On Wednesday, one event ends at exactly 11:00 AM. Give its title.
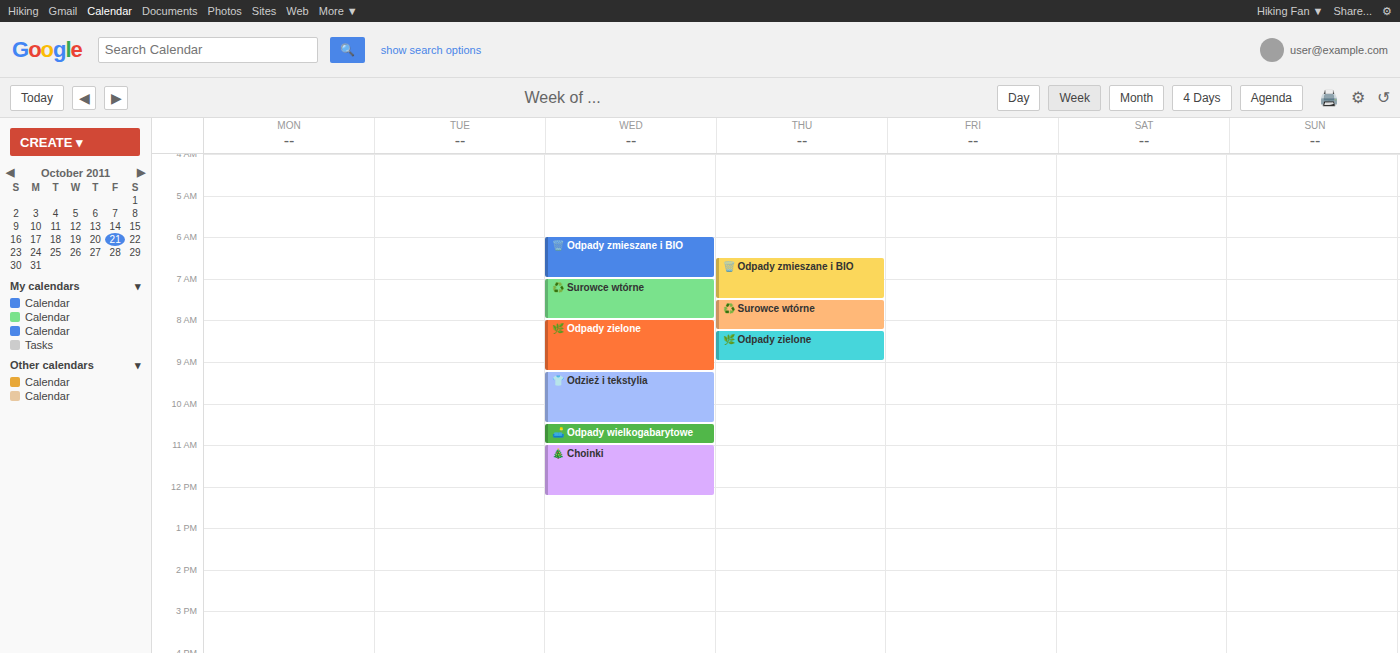
"🛋️ Odpady wielkogabarytowe"